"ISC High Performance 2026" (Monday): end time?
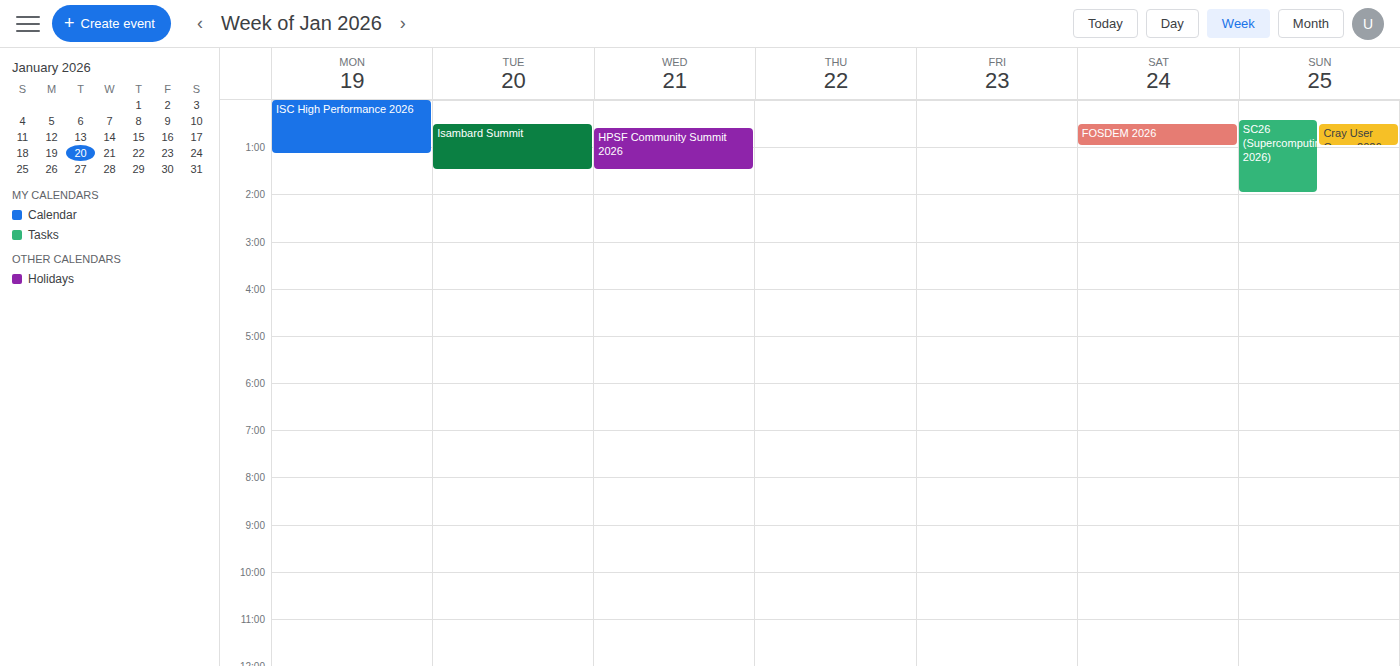
01:10